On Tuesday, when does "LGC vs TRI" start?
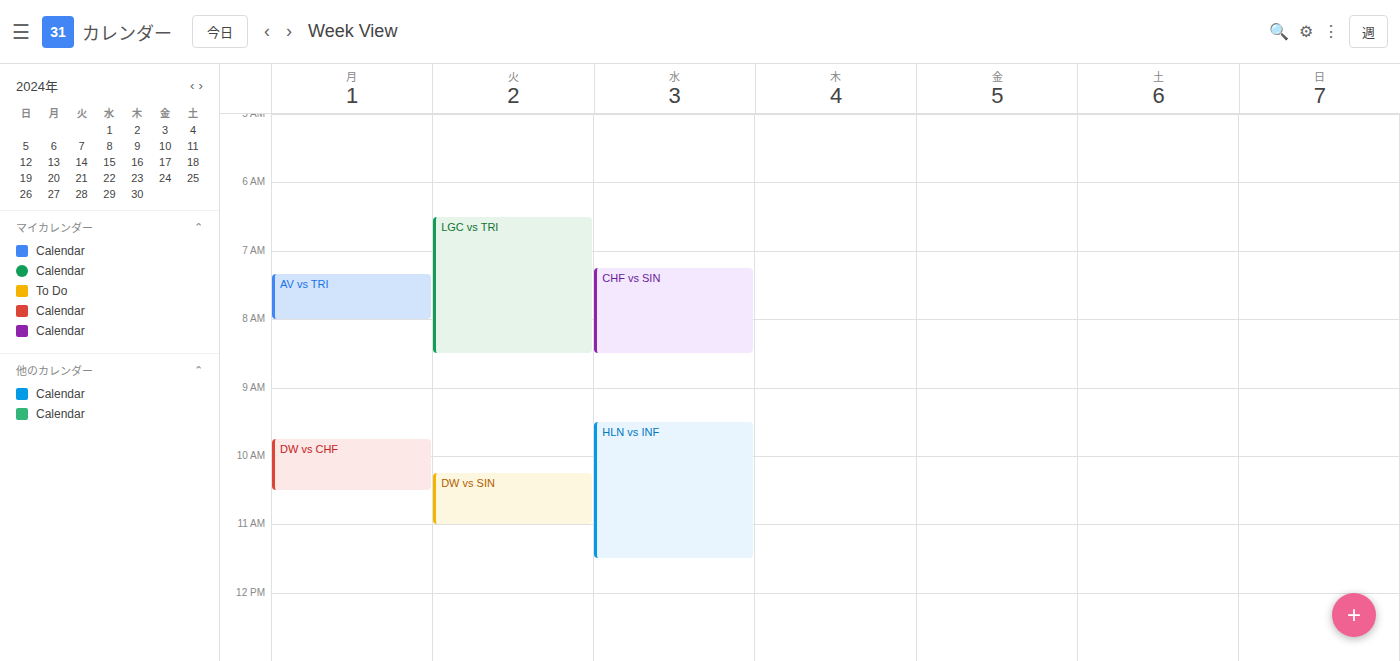
6:30 AM